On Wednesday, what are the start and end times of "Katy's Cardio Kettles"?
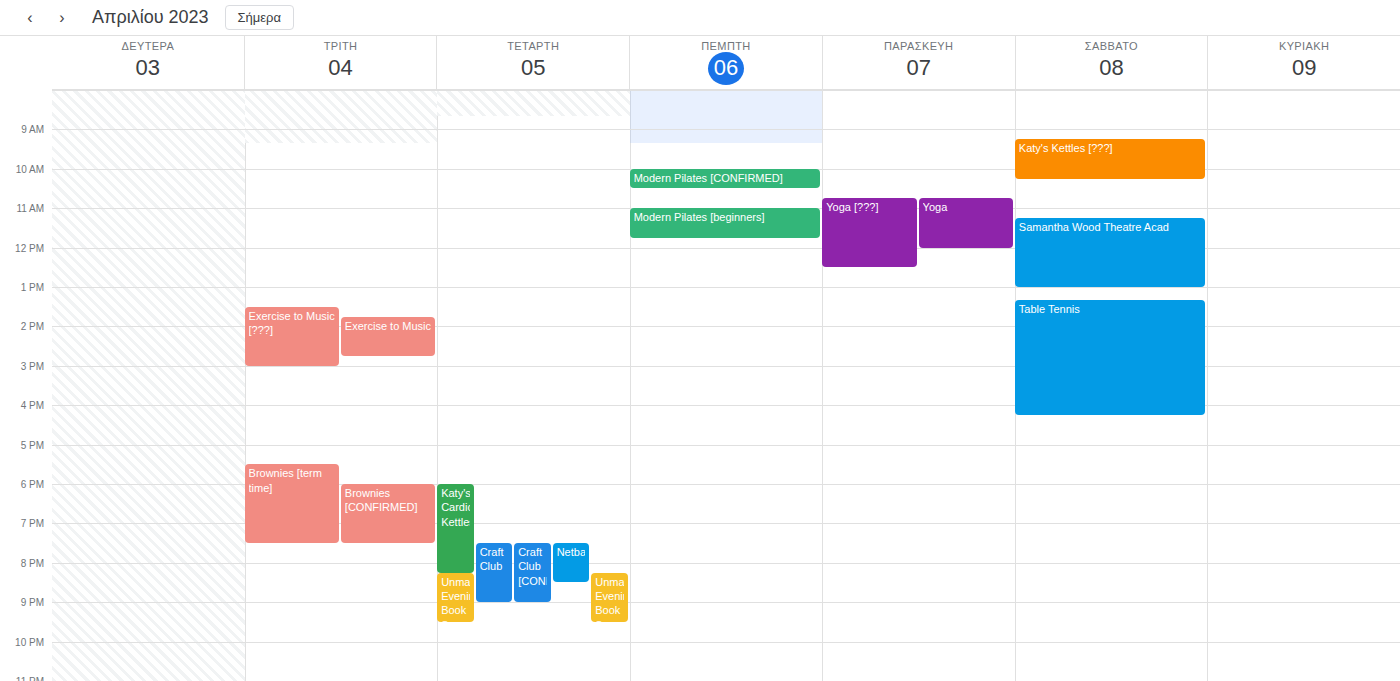
6:00 PM to 8:15 PM